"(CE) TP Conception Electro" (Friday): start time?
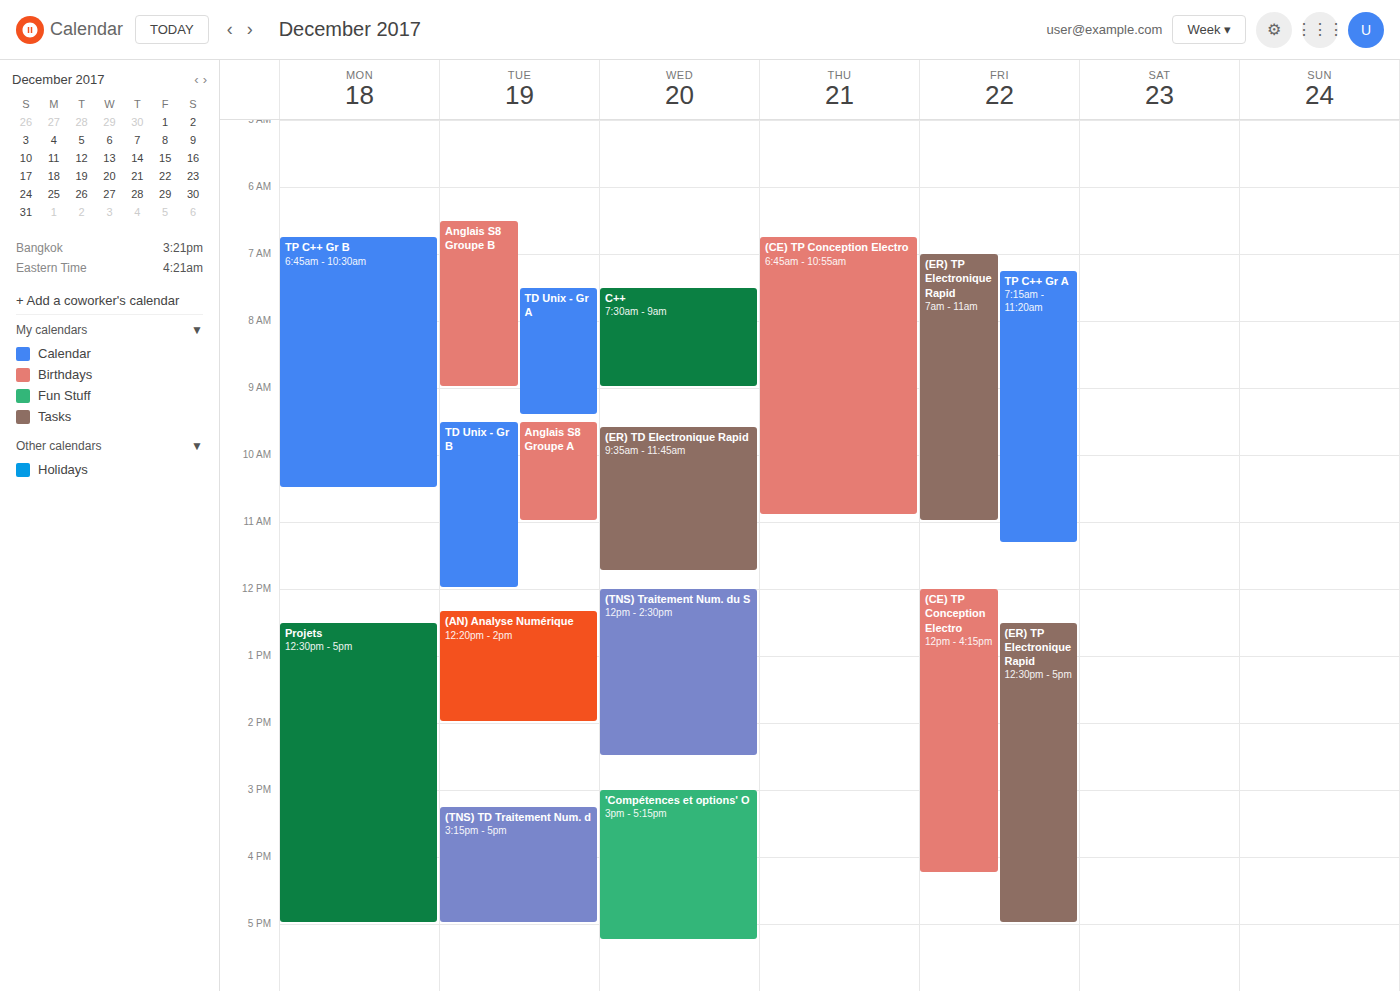
12:00 PM